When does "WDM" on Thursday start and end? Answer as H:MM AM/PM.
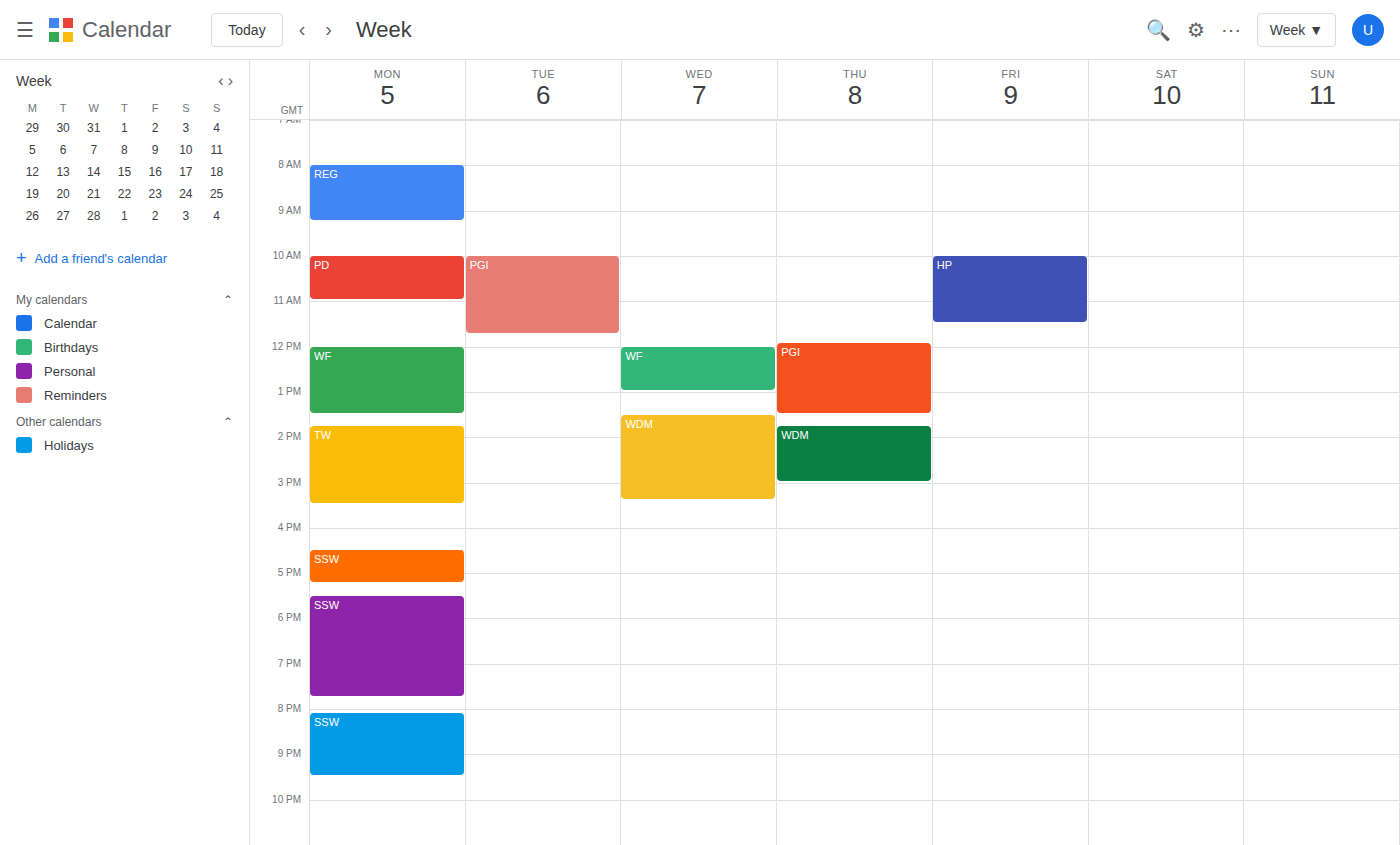
1:45 PM to 3:00 PM